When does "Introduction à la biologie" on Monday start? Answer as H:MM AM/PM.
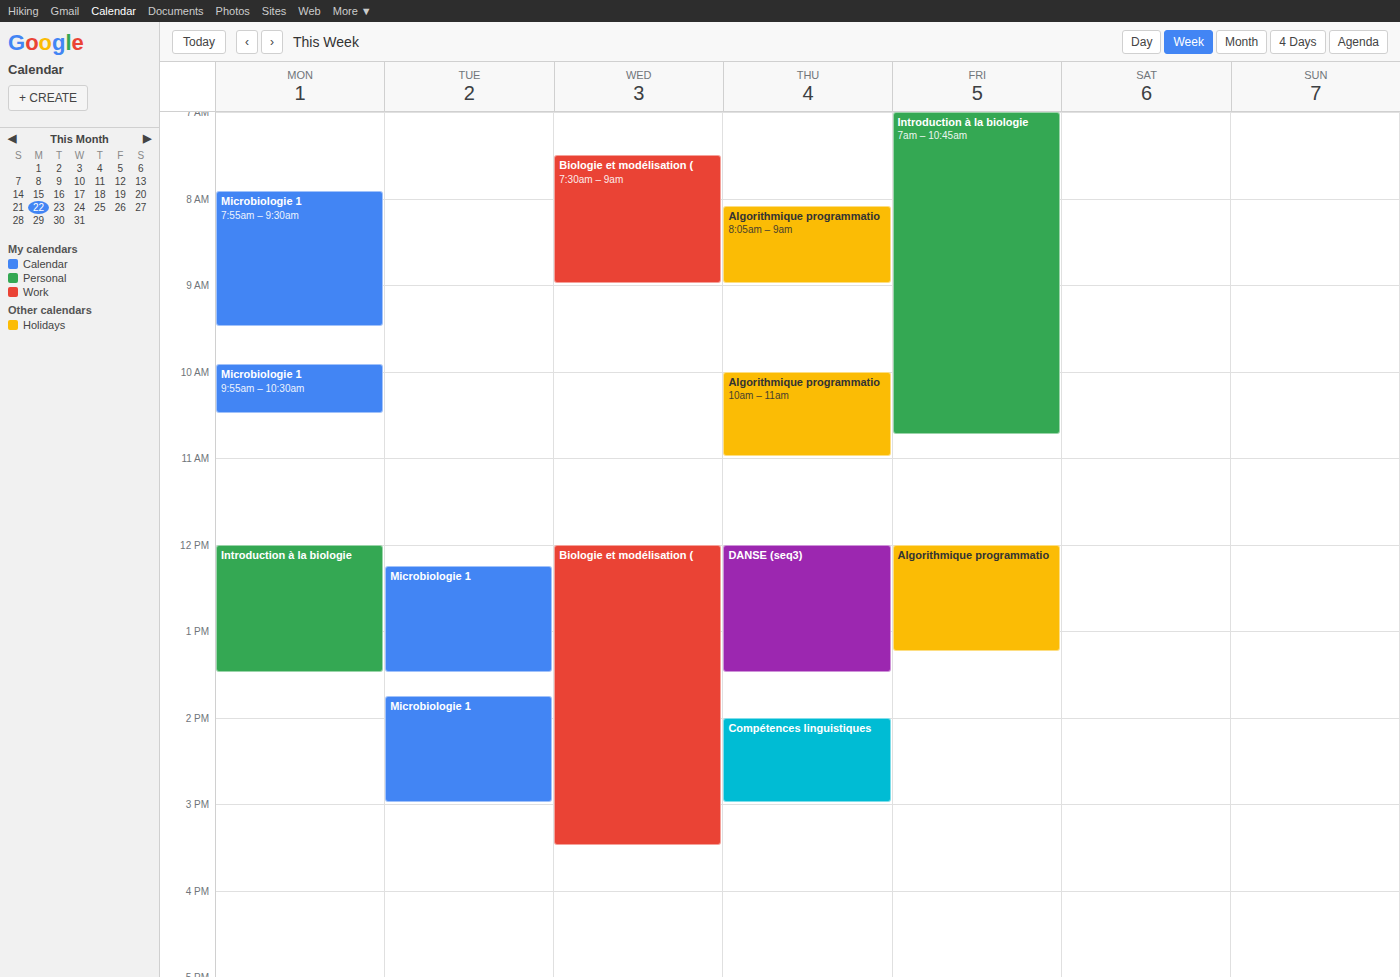
12:00 PM